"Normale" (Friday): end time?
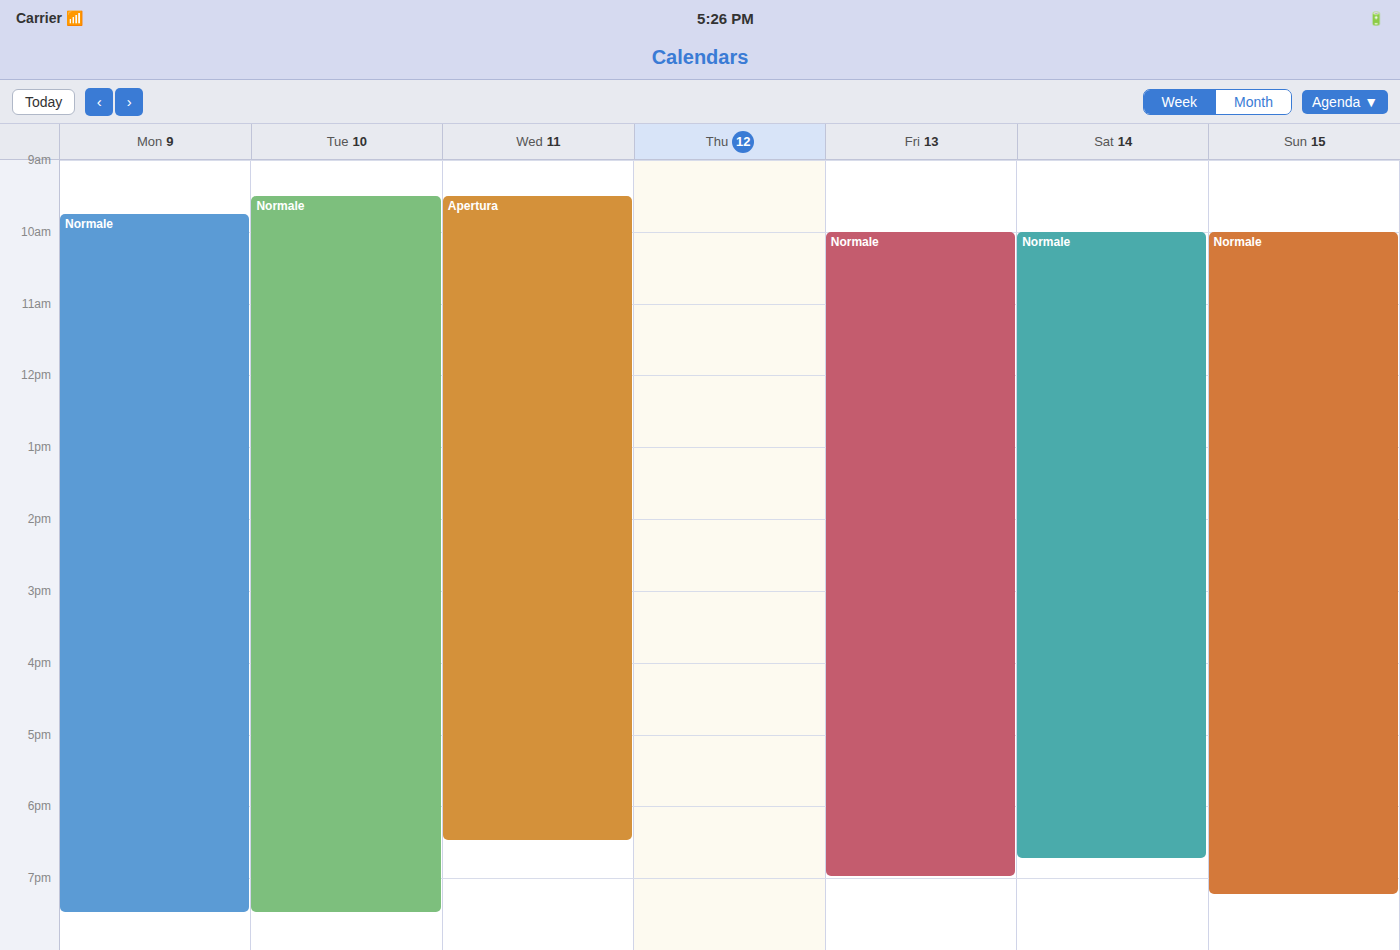
7:00 PM